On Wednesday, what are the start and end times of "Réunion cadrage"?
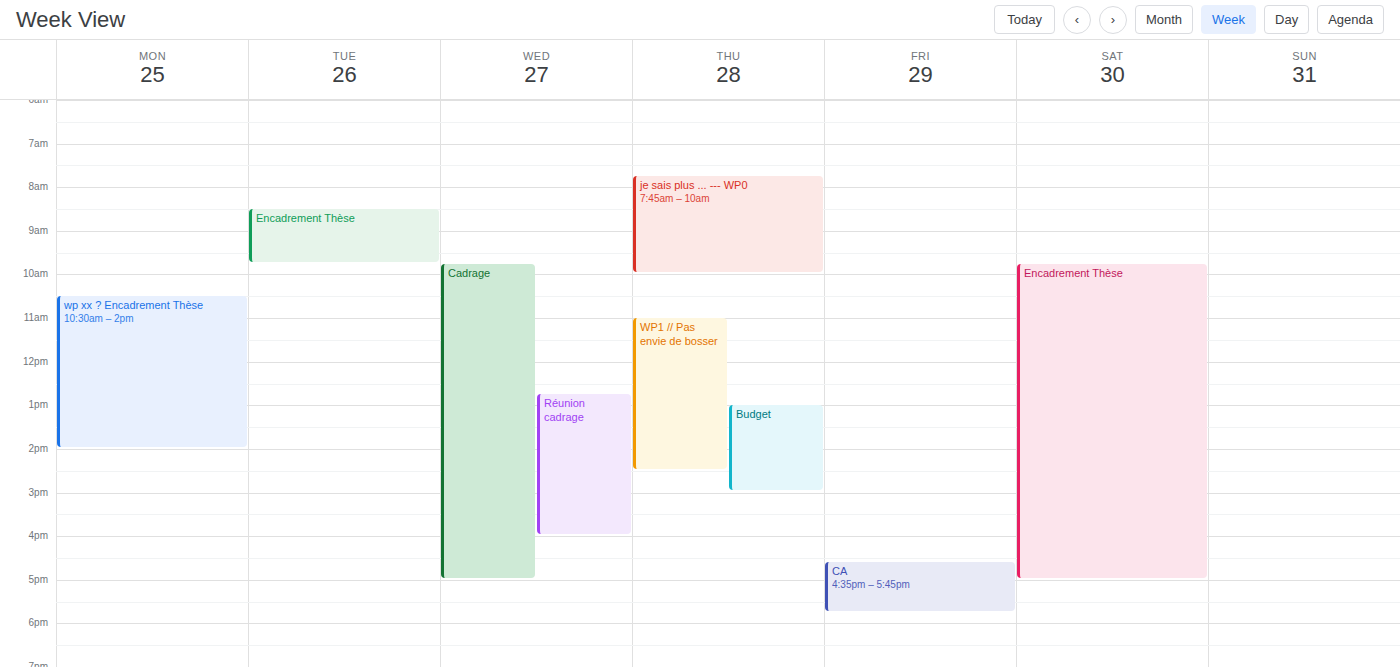
12:45 PM to 4:00 PM